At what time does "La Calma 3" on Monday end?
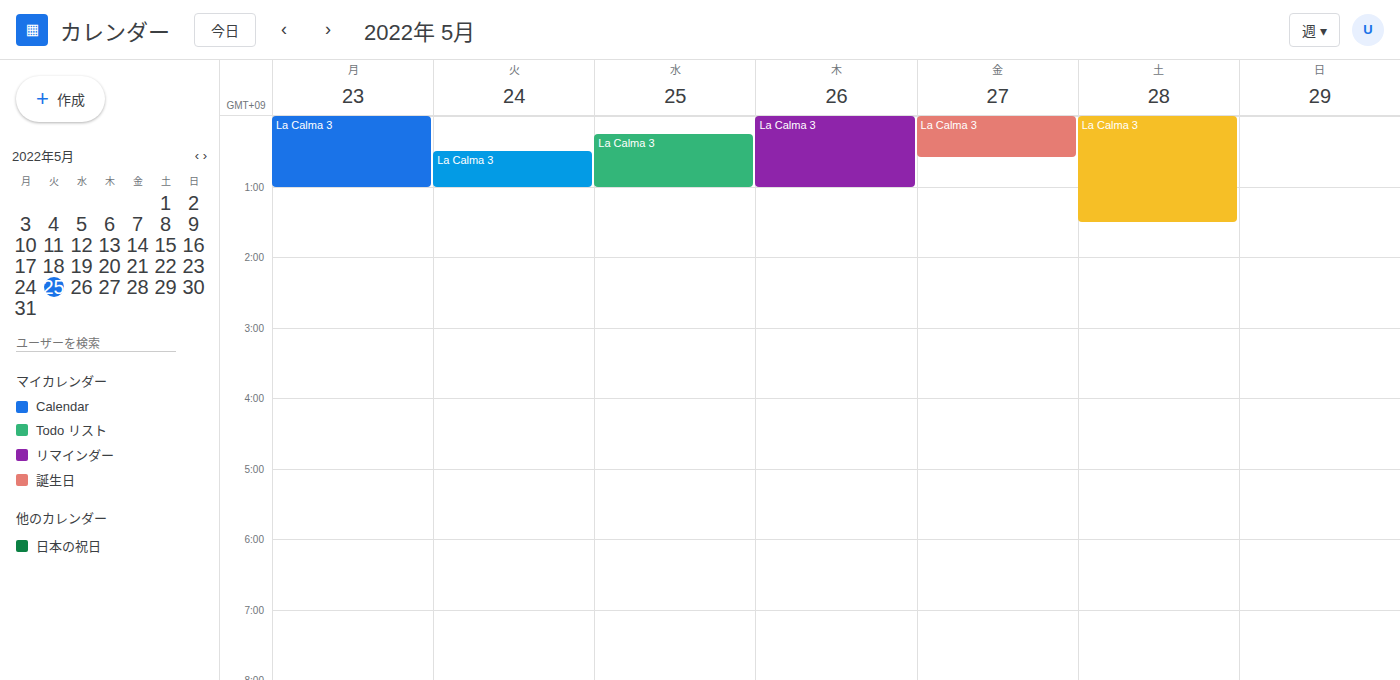
01:00